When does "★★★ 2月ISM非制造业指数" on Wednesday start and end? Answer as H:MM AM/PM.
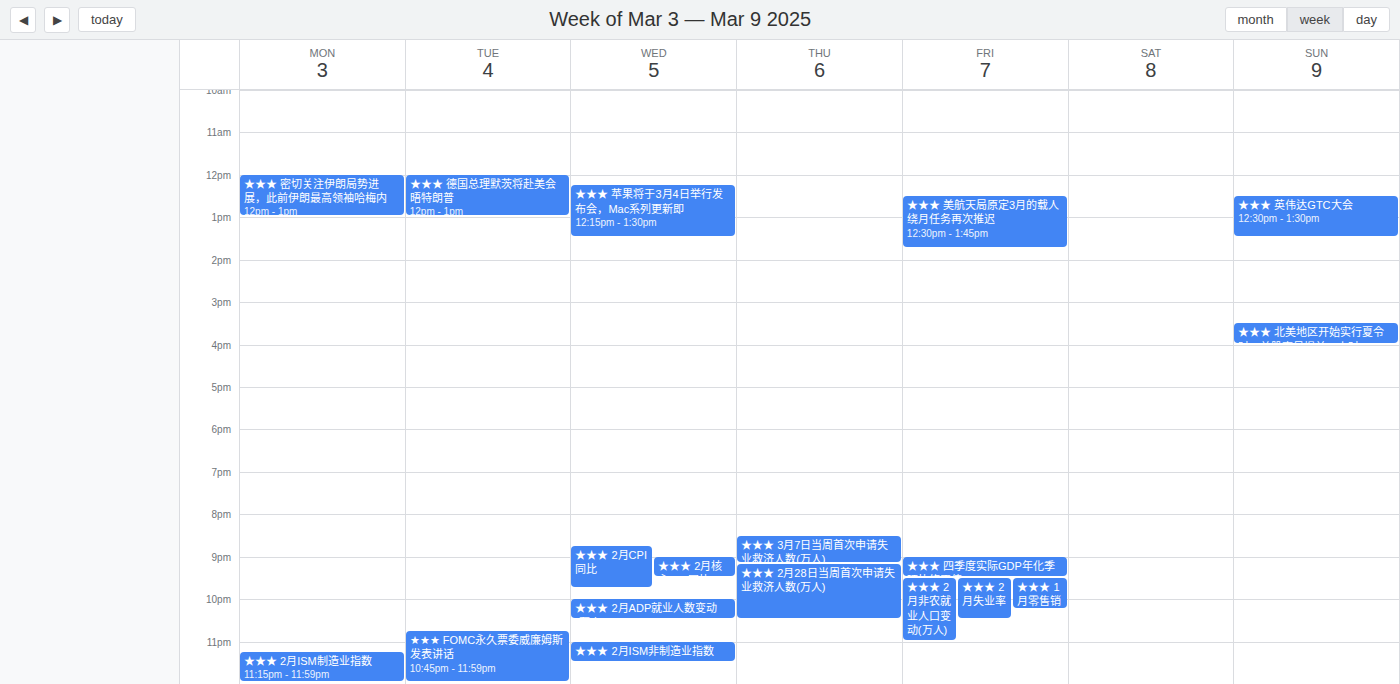
11:00 PM to 11:30 PM